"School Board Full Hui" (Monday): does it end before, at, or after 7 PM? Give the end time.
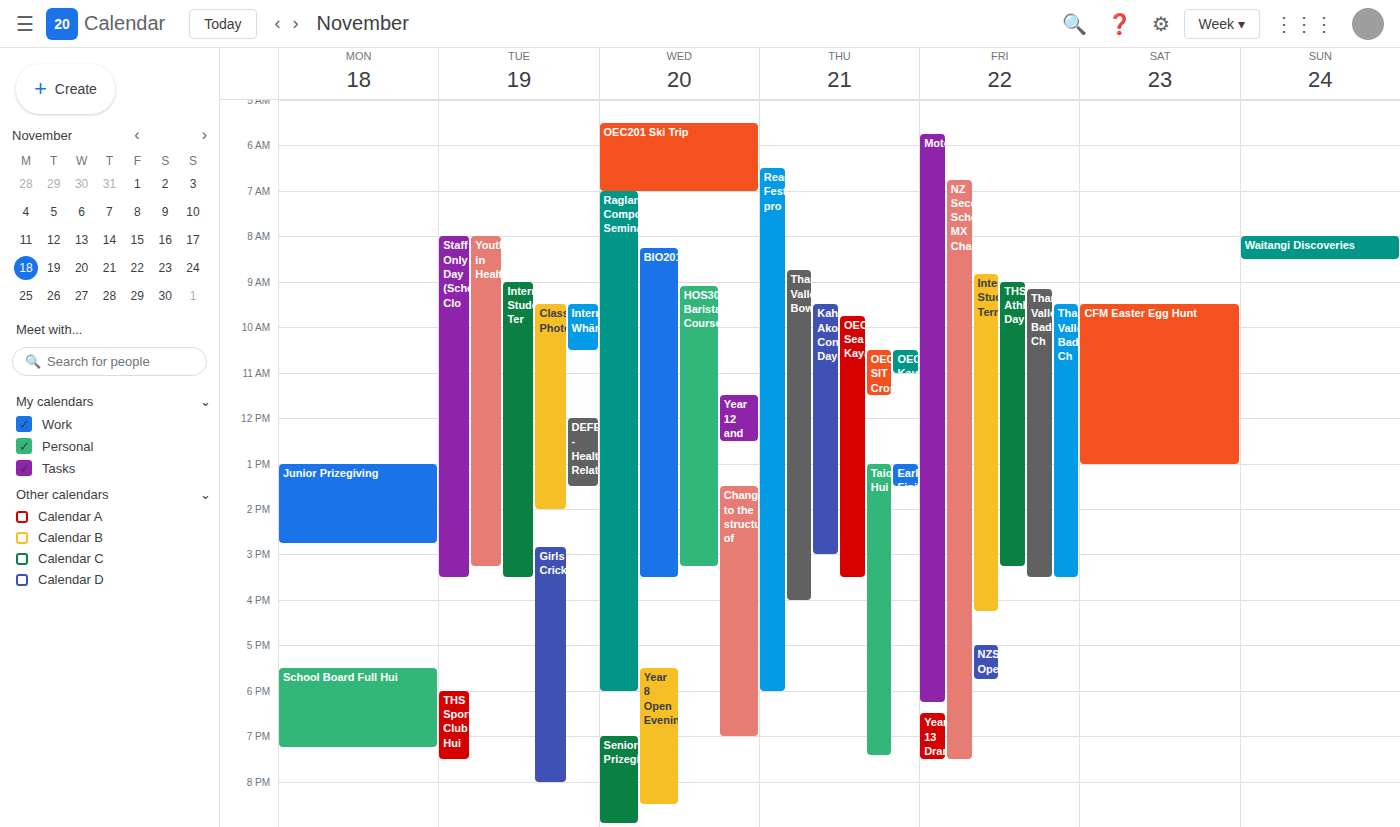
7:15 PM -- after 7 PM, 15 minutes below the 7 PM line.